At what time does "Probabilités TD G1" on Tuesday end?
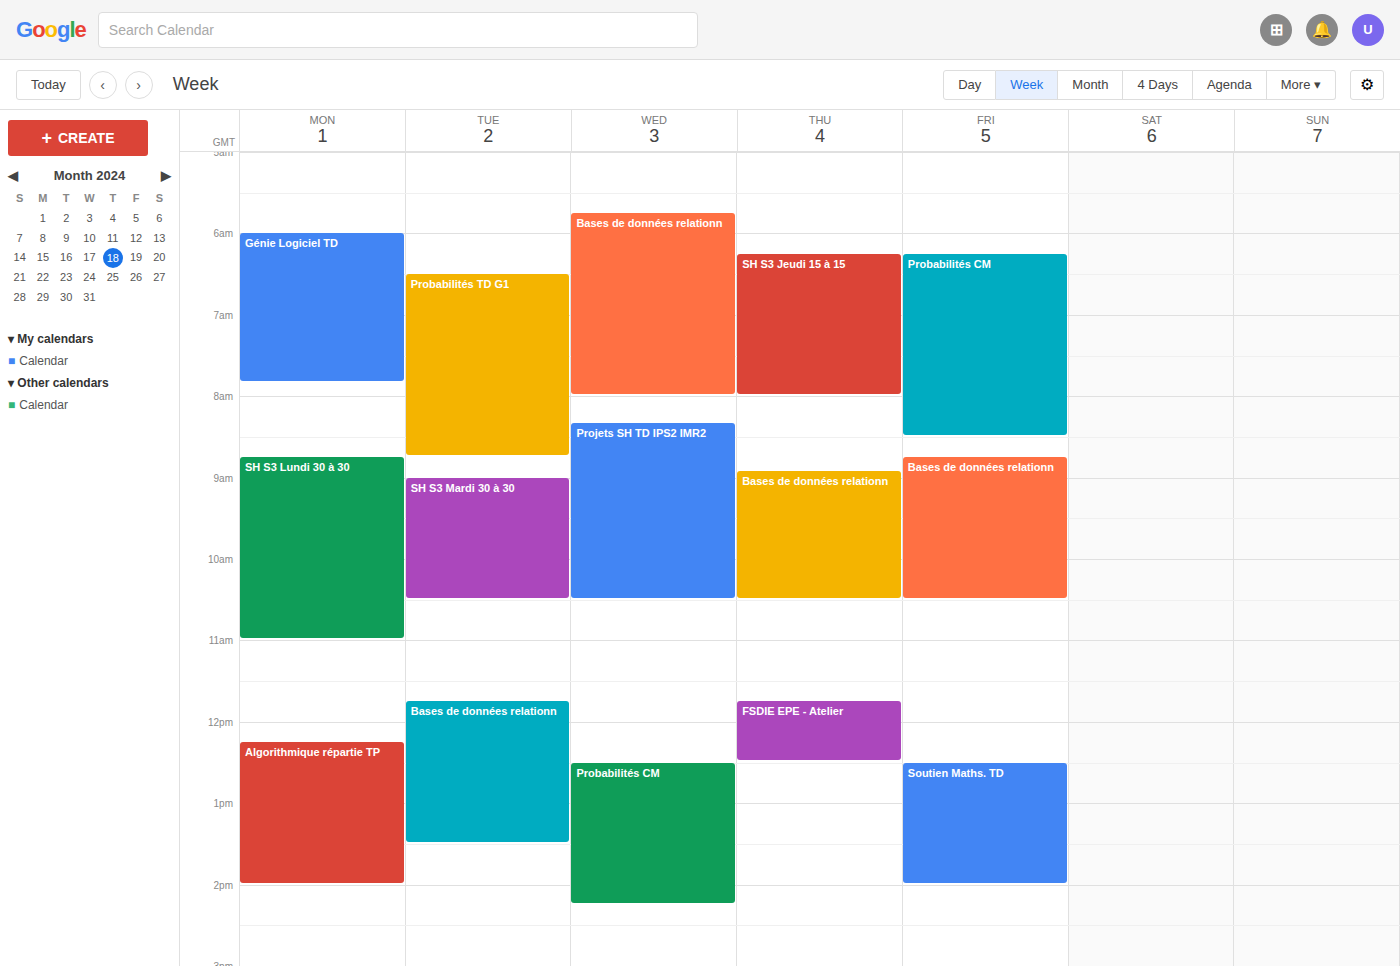
8:45 AM